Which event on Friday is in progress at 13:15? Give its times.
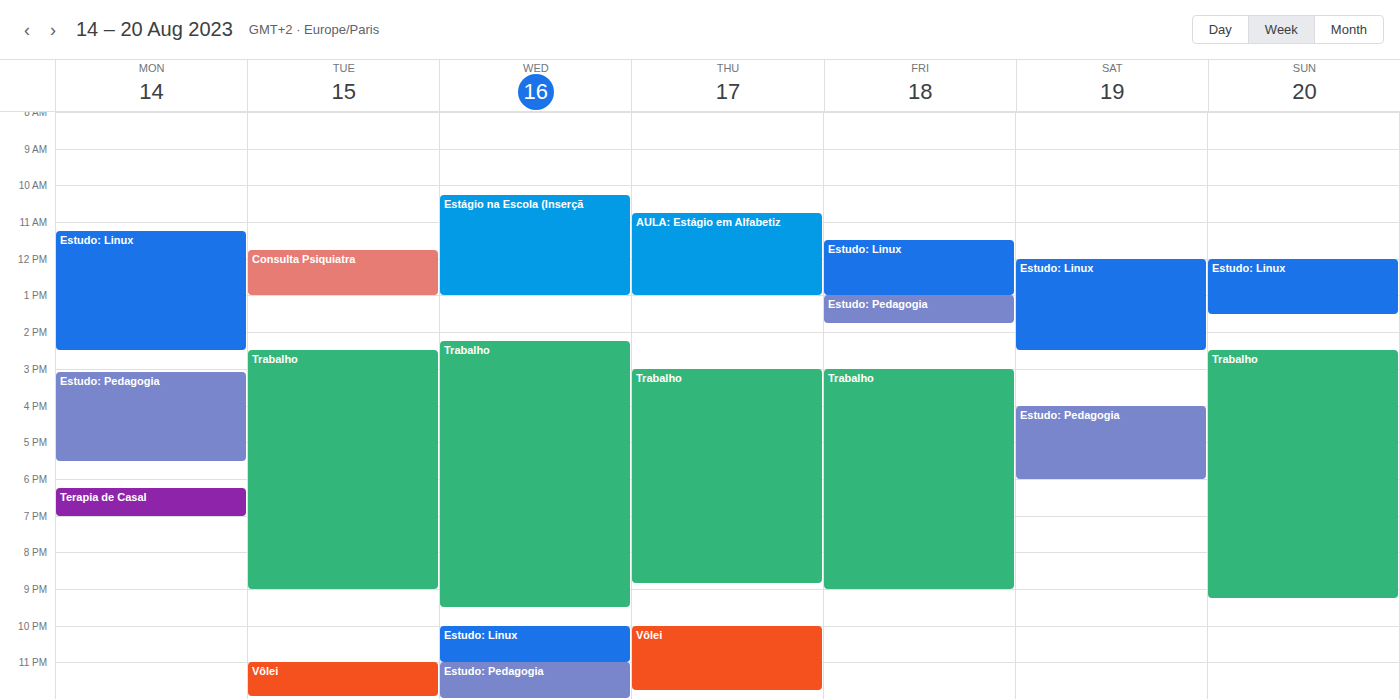
"Estudo: Pedagogia", 13:00 to 13:45